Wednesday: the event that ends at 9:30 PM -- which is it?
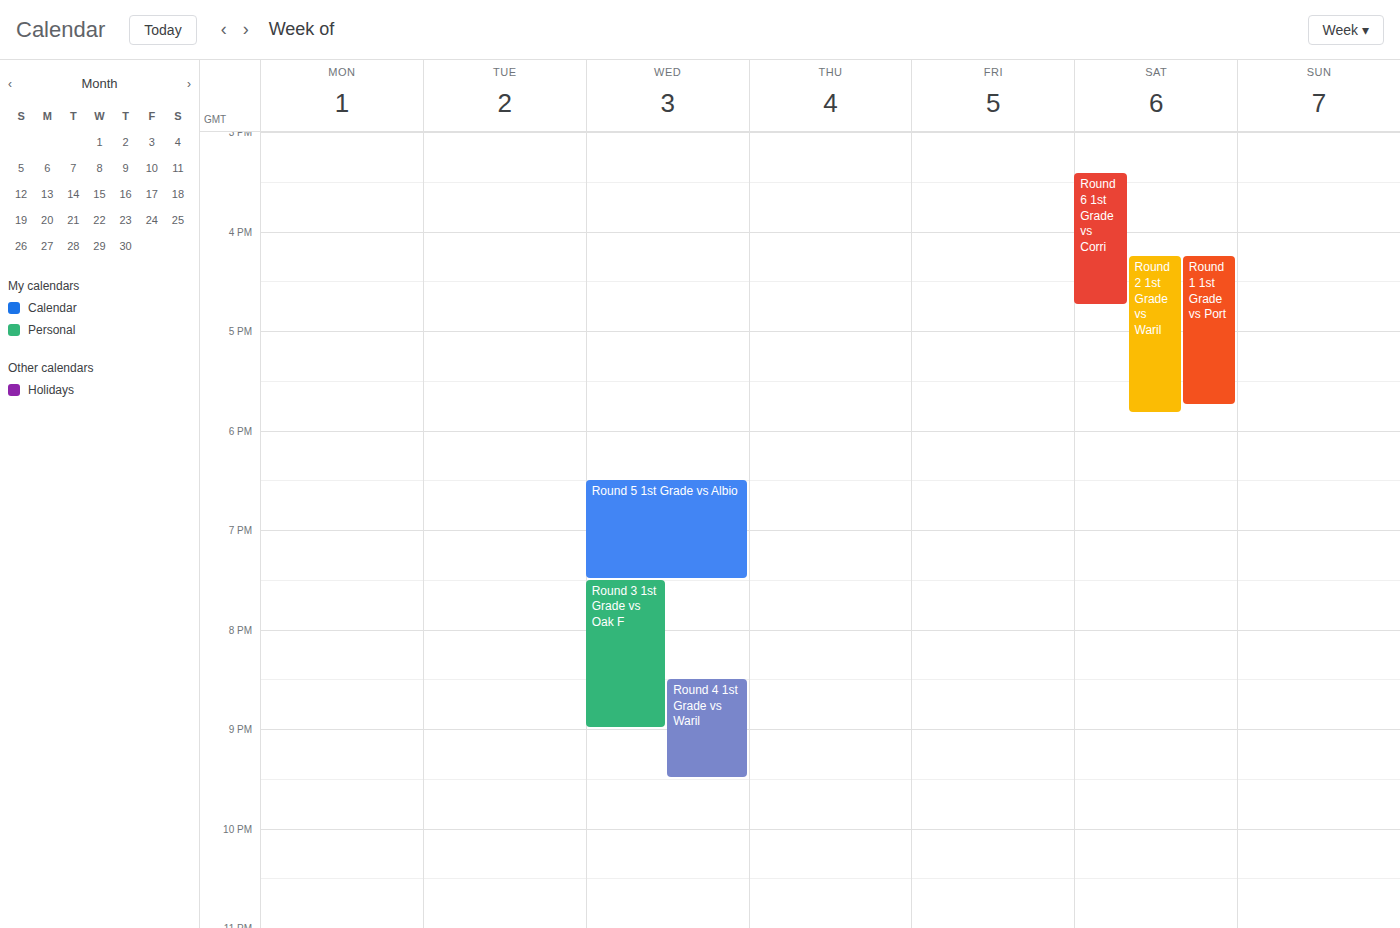
"Round 4 1st Grade vs Waril"